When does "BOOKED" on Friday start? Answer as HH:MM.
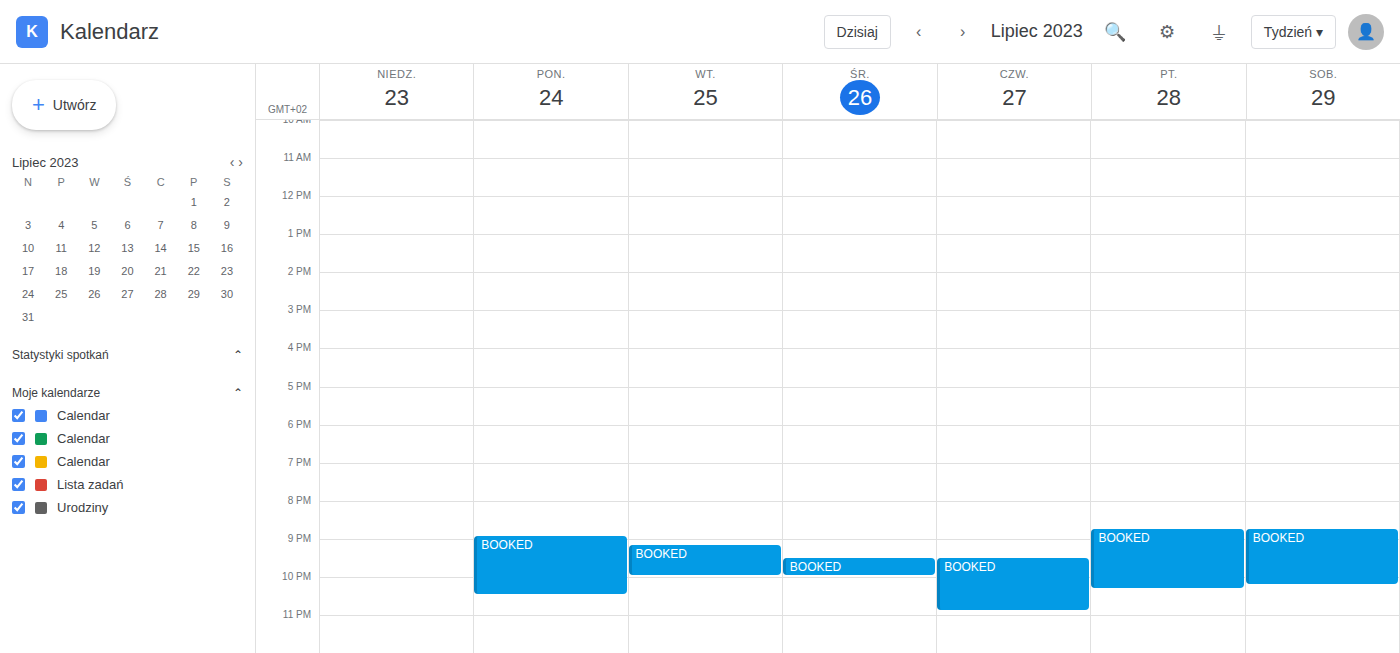
20:45